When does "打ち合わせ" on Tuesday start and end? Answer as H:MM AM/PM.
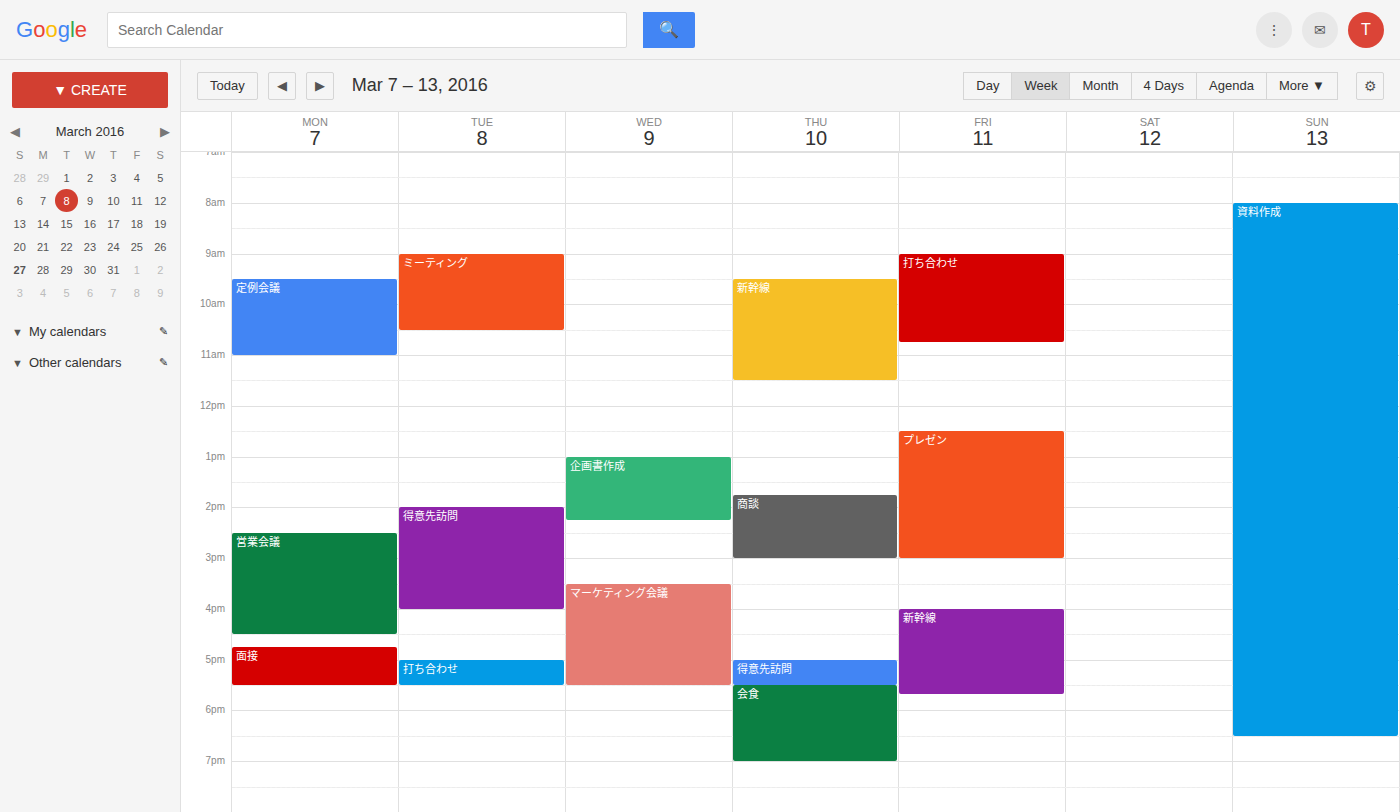
5:00 PM to 5:30 PM